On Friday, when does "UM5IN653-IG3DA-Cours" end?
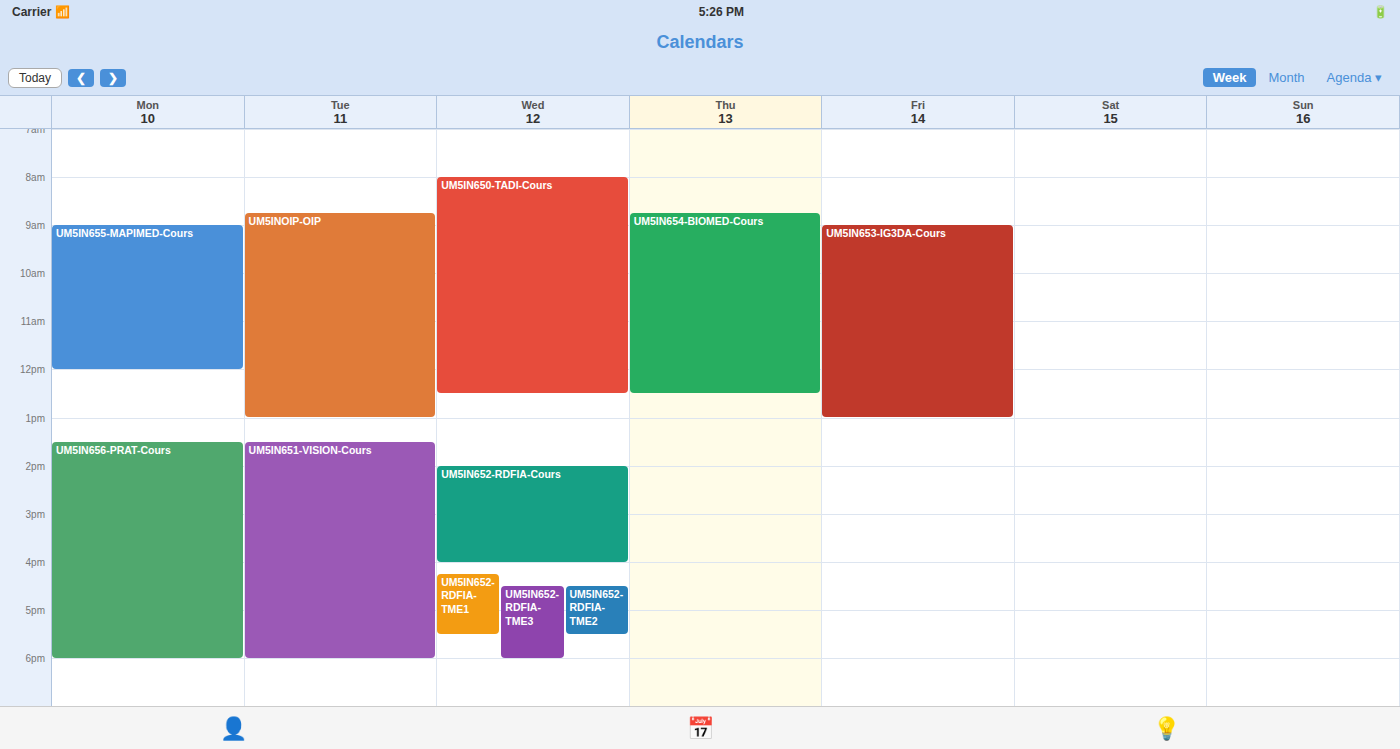
1:00 PM